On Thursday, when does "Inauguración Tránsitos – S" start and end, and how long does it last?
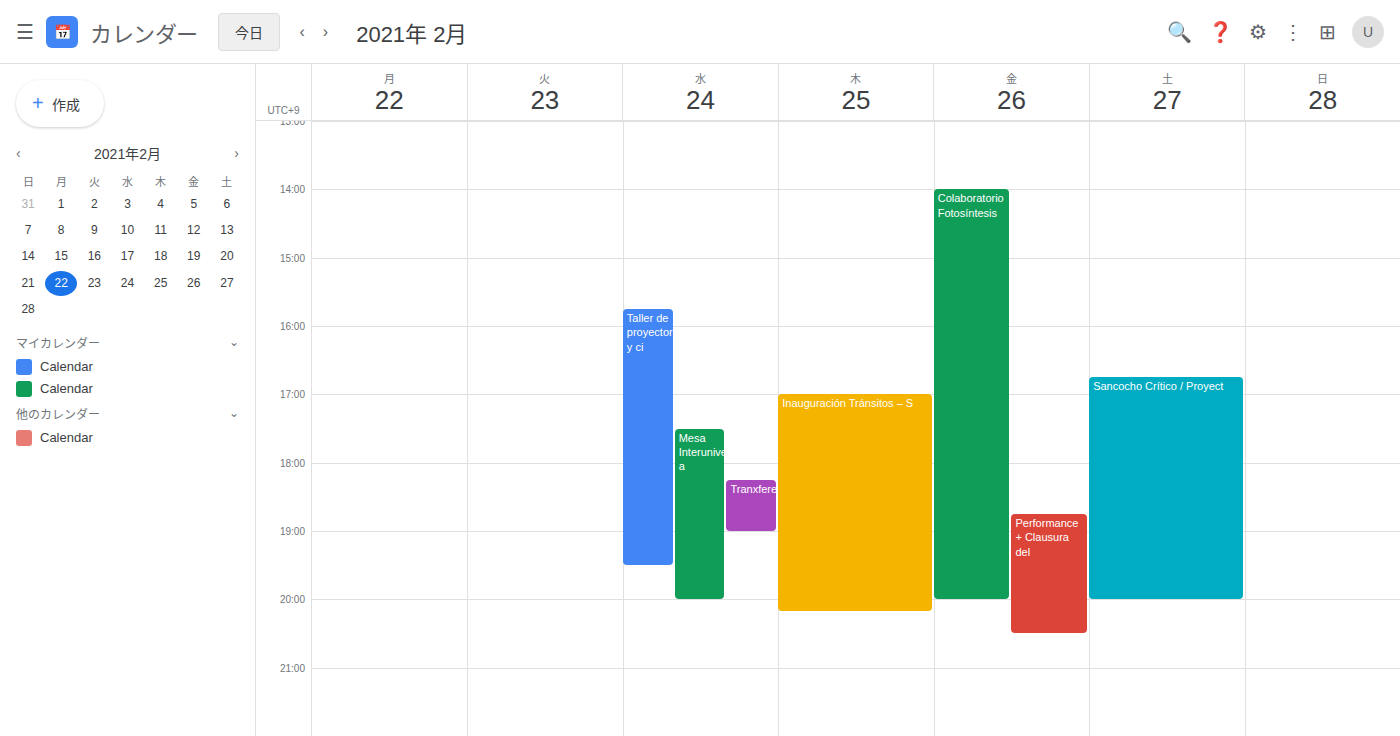
5:00 PM to 8:10 PM, 3 hours 10 minutes